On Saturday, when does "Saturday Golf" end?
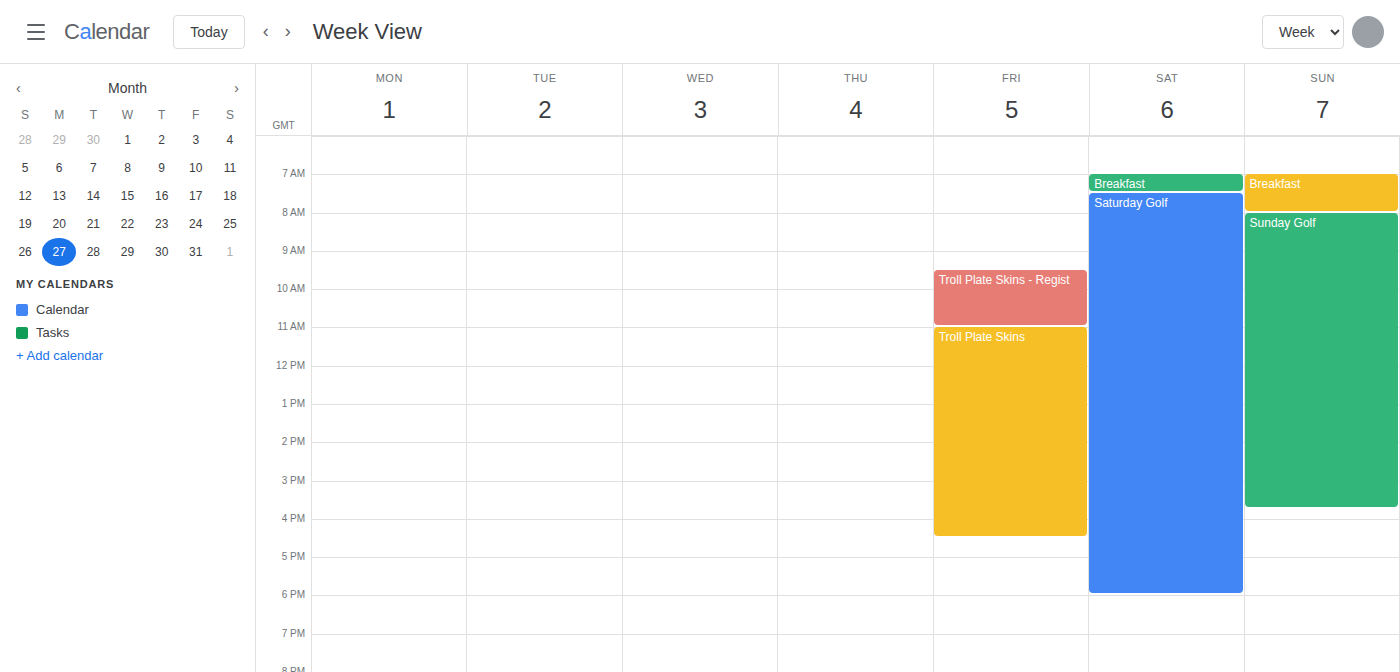
6:00 PM